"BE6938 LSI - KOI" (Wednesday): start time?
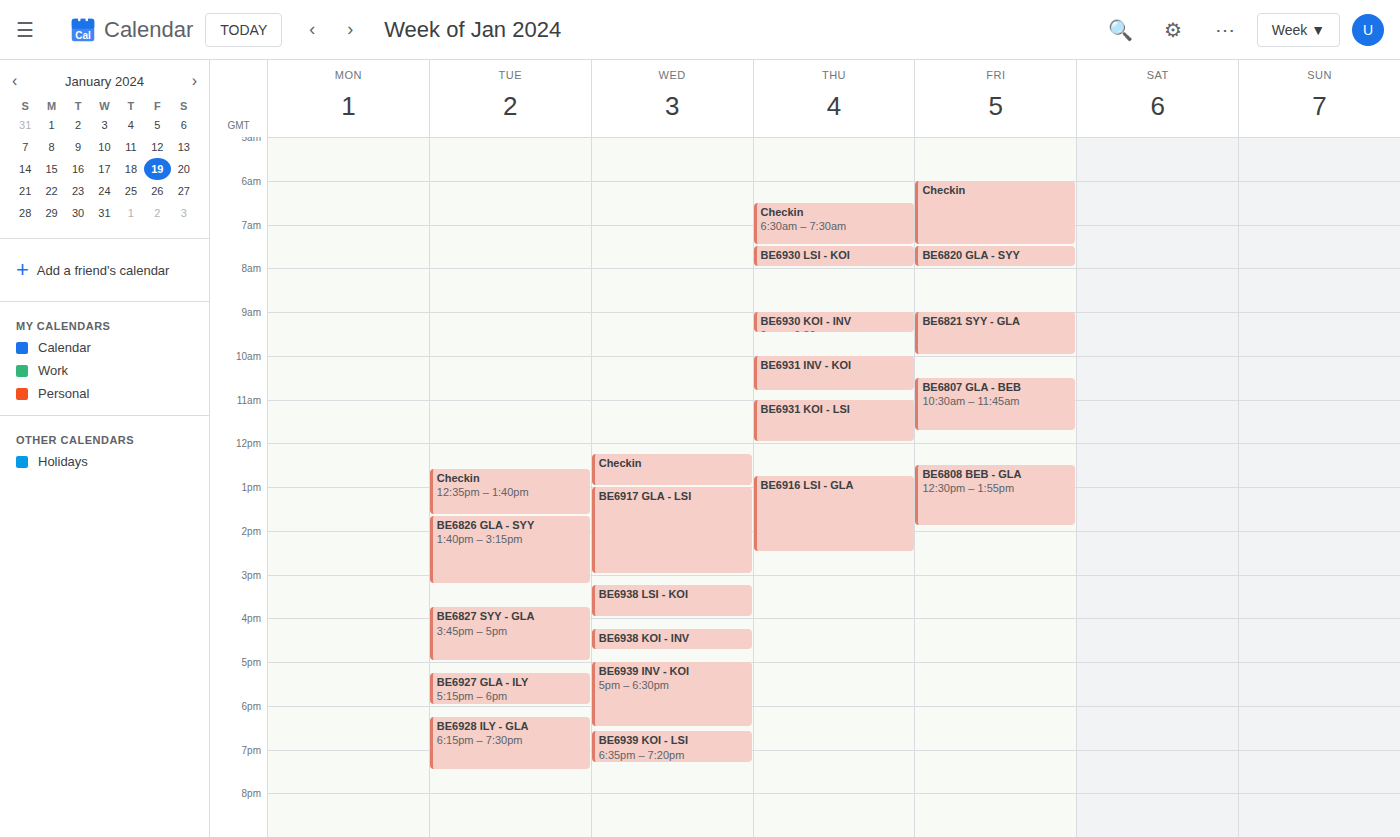
15:15